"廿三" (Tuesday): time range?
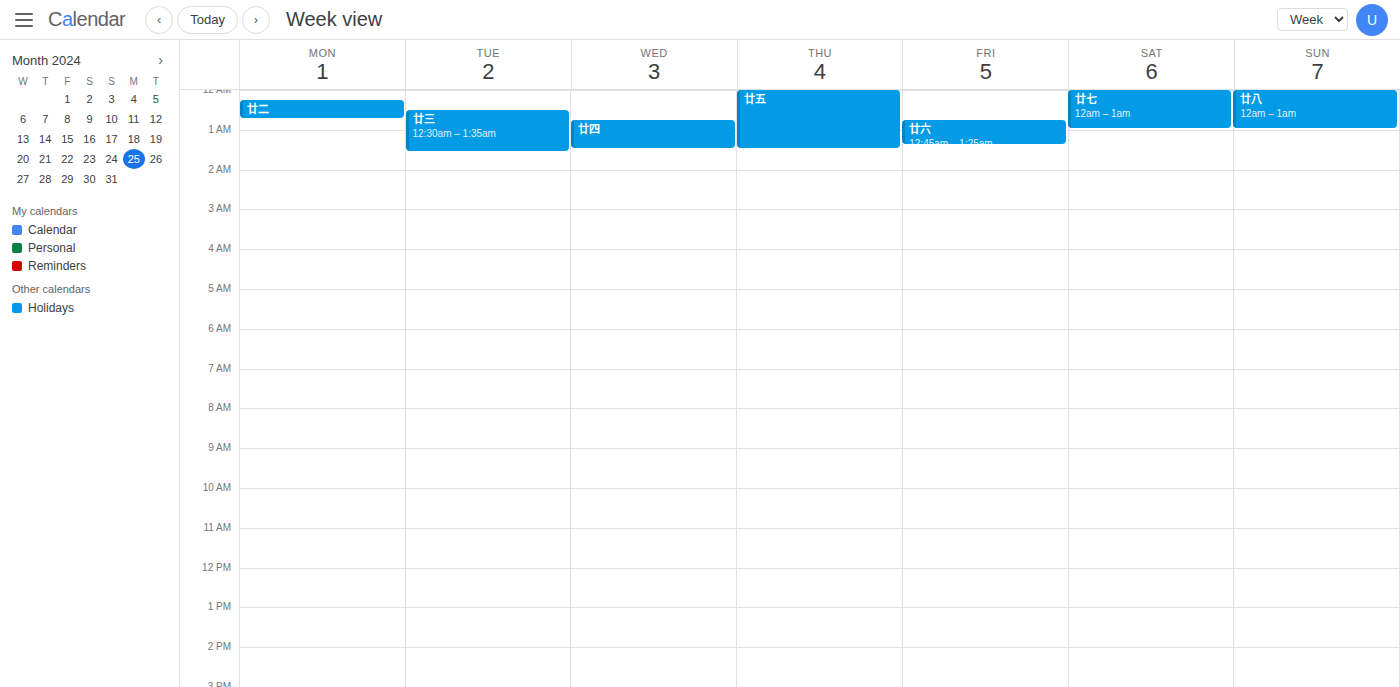
00:30 to 01:35